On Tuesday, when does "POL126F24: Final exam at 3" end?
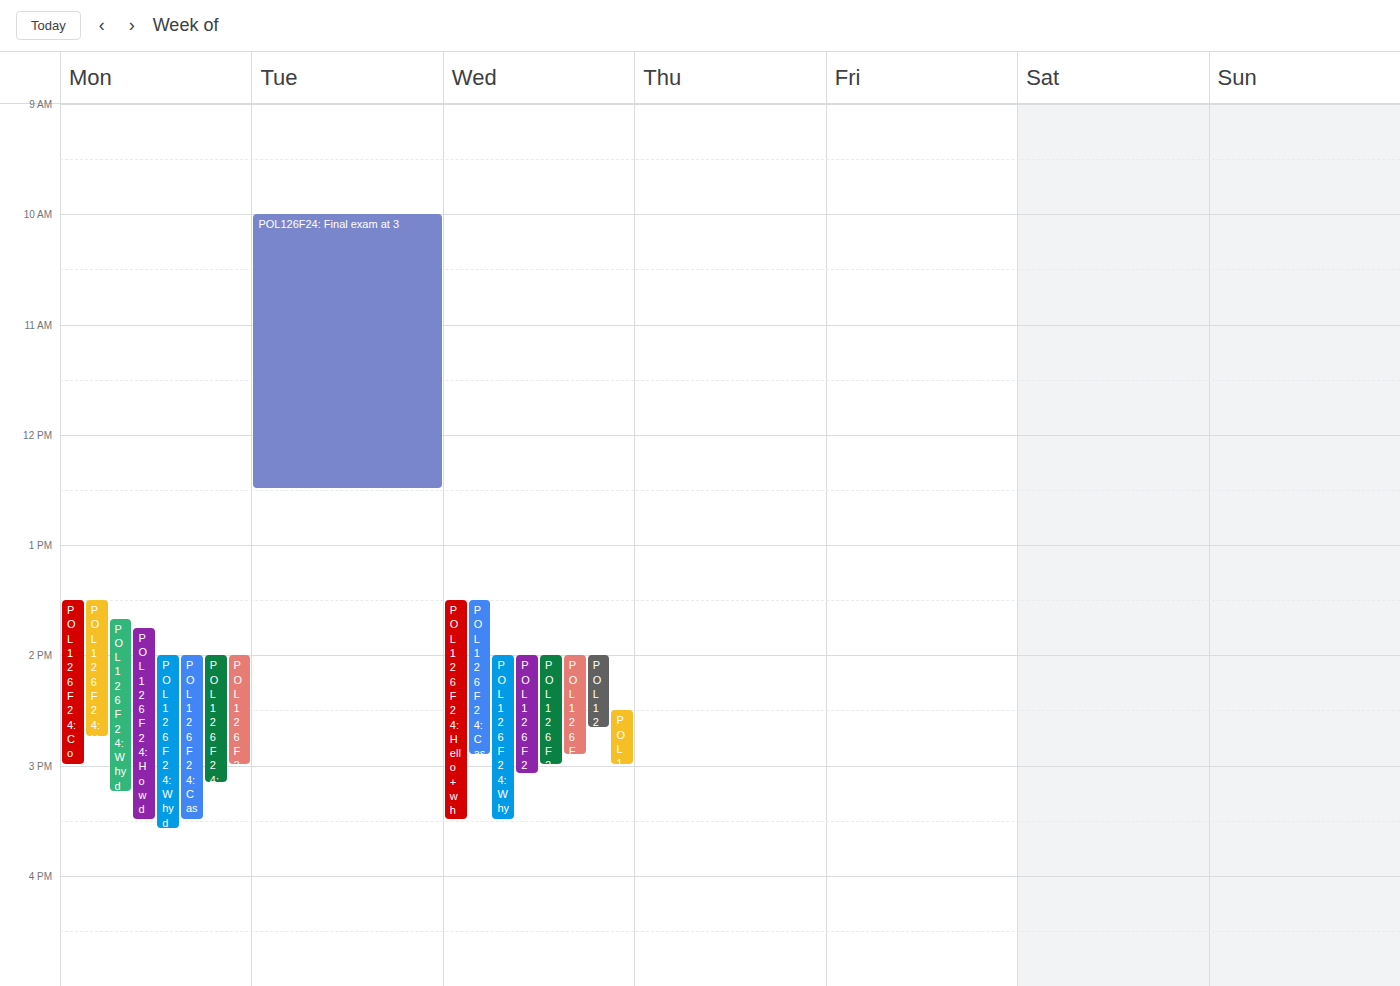
12:30 PM